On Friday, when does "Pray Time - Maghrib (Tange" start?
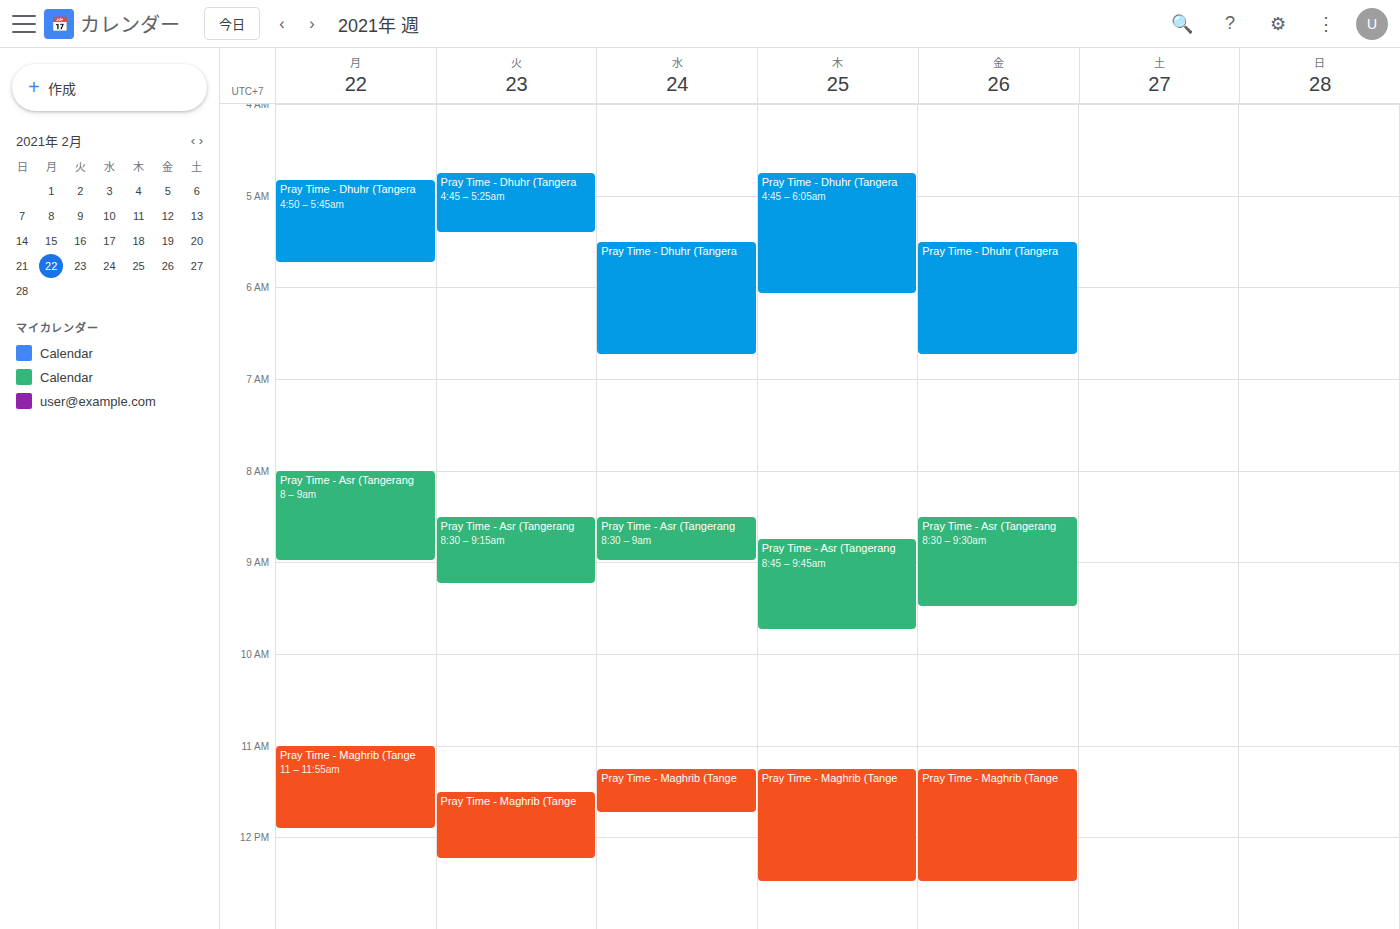
11:15 AM